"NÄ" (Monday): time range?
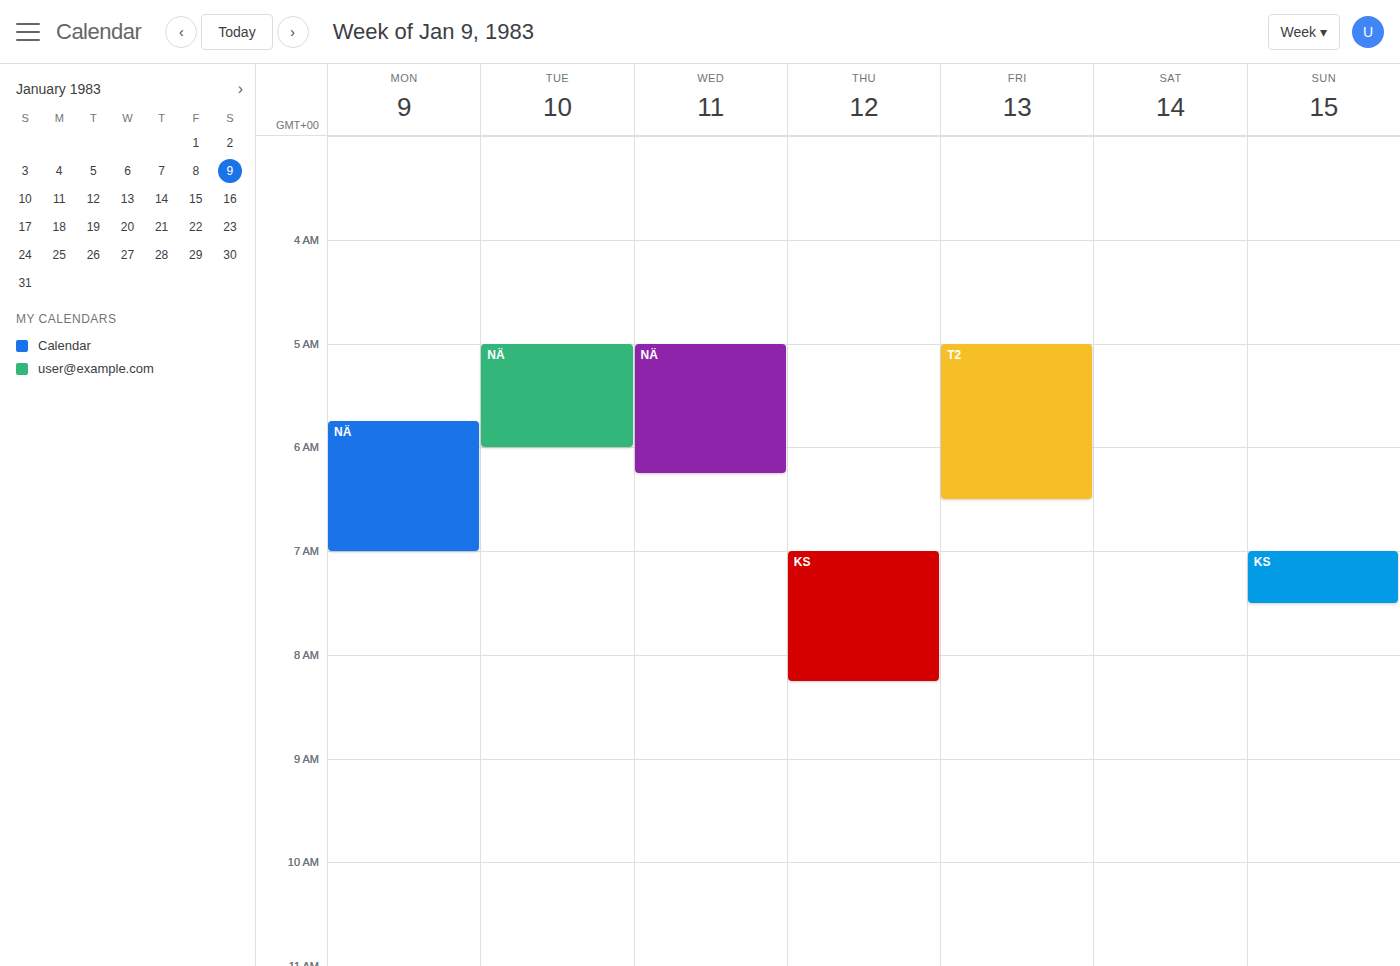
5:45 AM to 7:00 AM